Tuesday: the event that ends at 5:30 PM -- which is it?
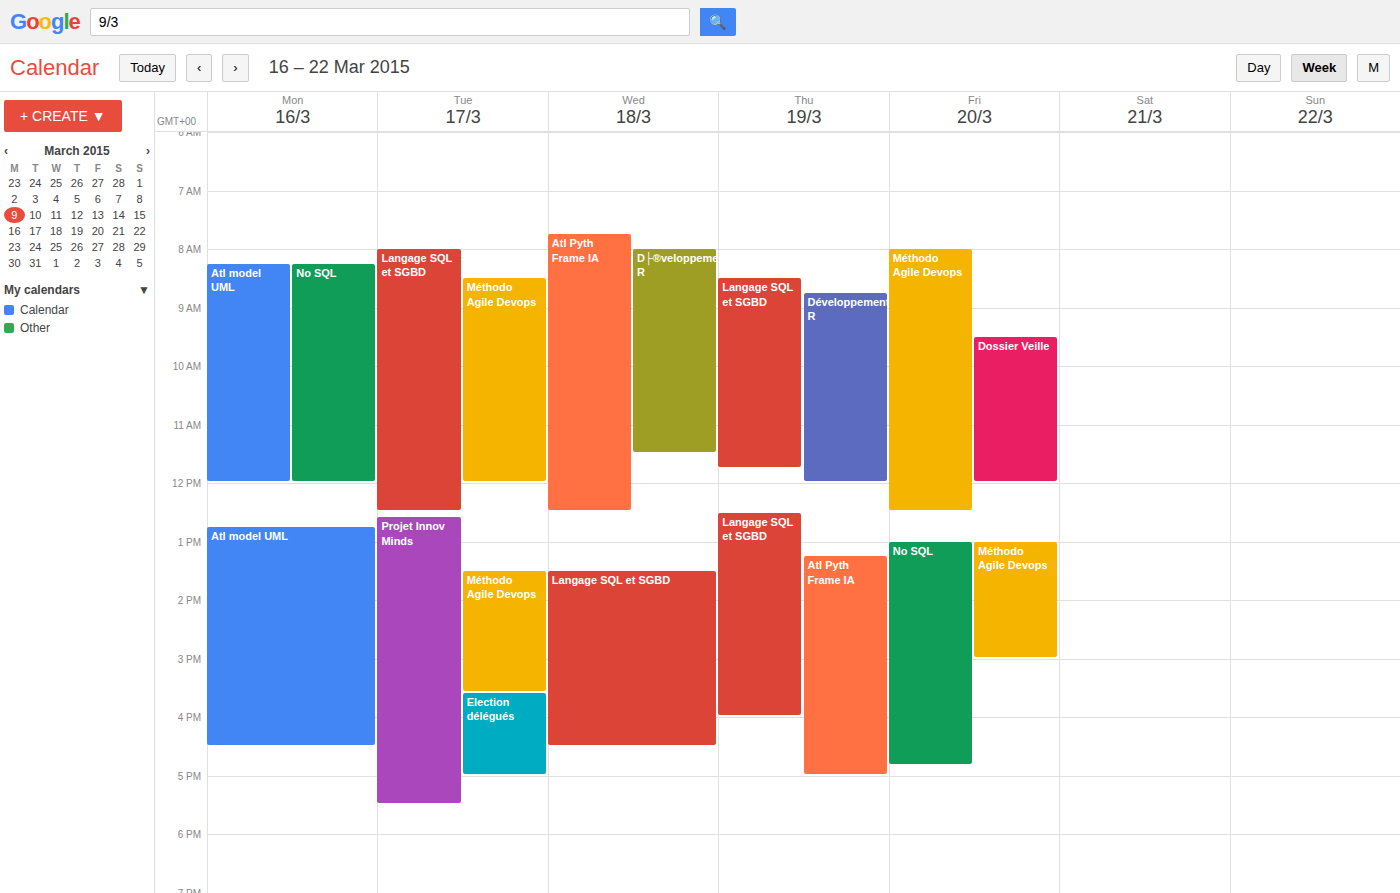
"Projet Innov Minds"